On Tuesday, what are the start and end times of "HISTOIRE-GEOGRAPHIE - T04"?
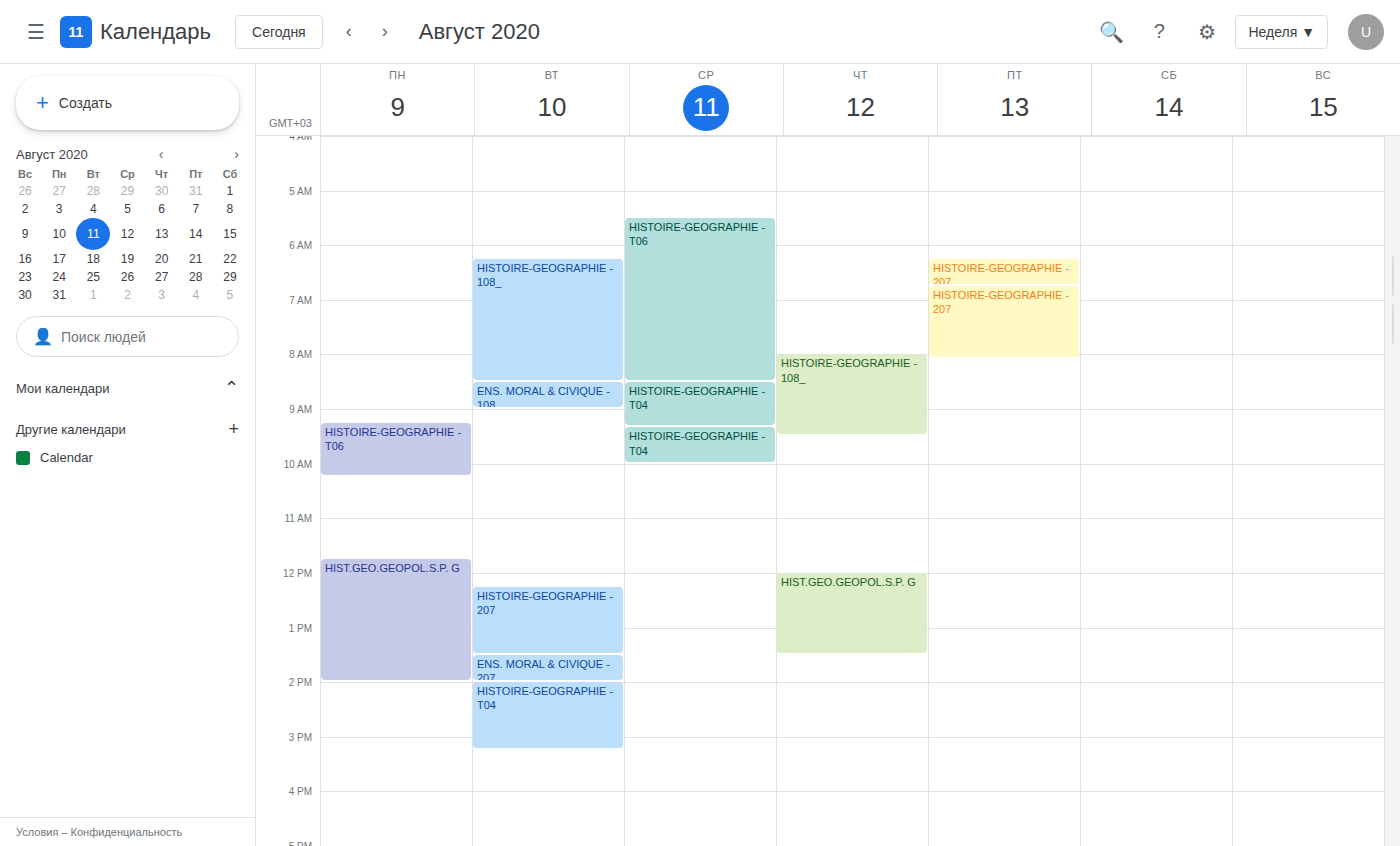
2:00 PM to 3:15 PM